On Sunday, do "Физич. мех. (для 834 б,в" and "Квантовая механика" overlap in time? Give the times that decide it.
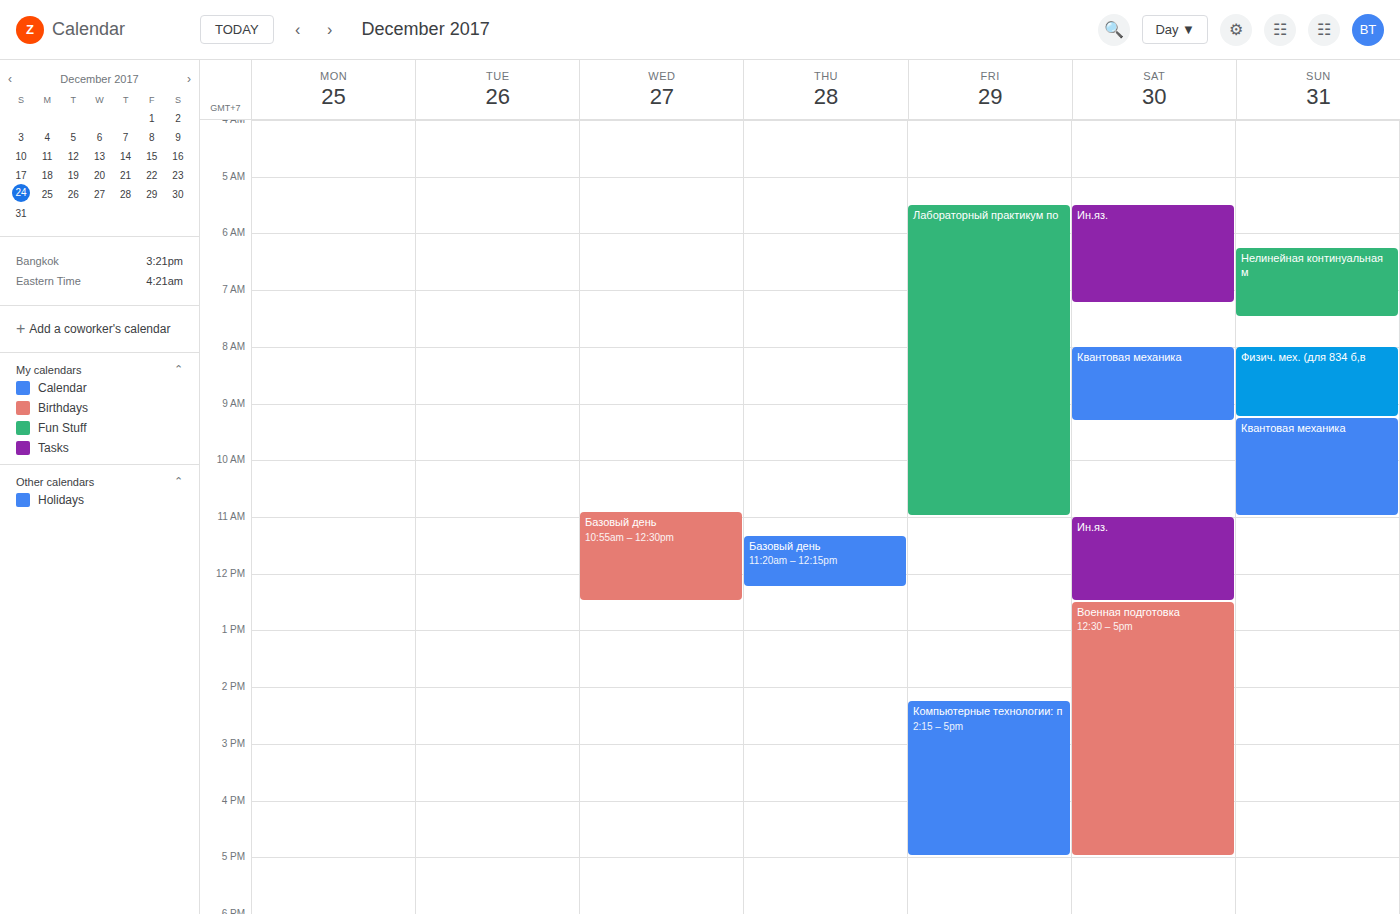
"Физич. мех. (для 834 б,в" ends at 09:15, exactly when "Квантовая механика" starts -- they touch but do not overlap.